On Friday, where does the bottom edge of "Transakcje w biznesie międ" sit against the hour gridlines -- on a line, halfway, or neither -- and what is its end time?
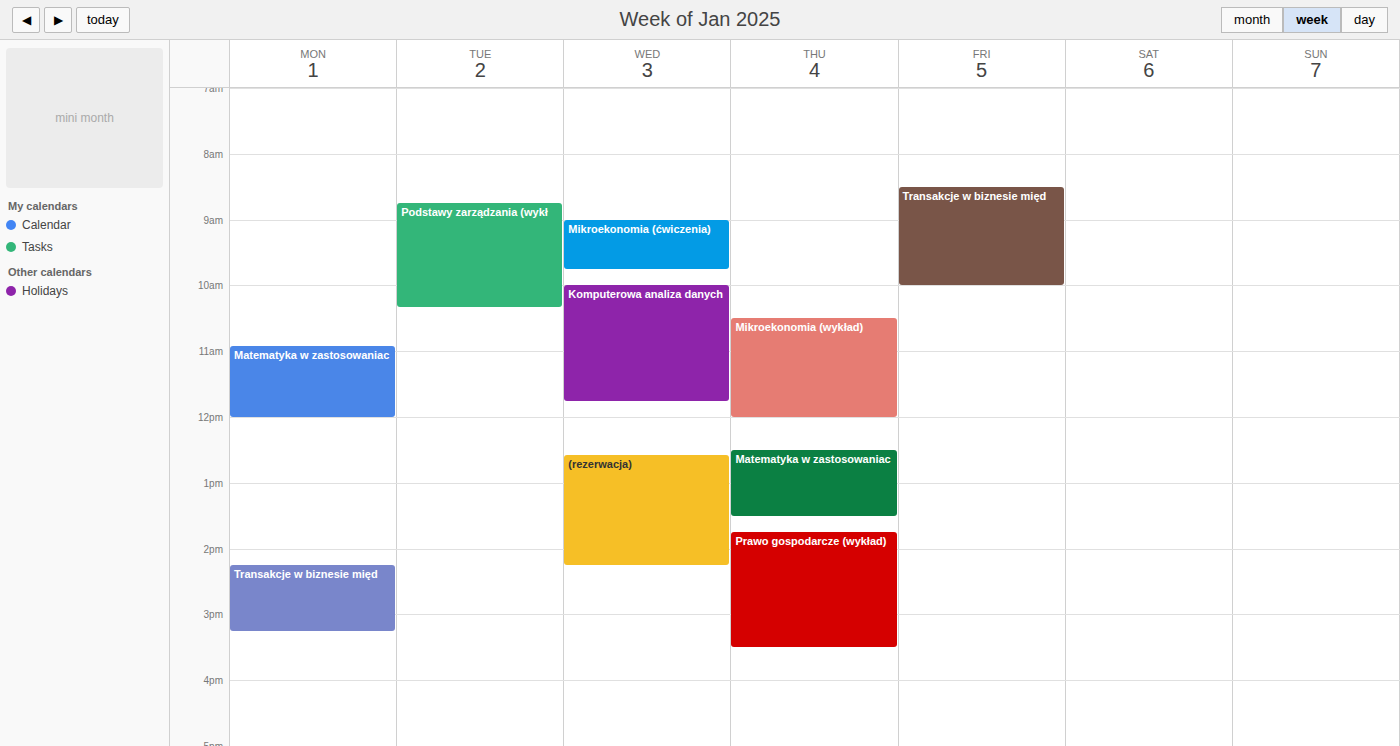
10:00 -- exactly on the 10:00 line.